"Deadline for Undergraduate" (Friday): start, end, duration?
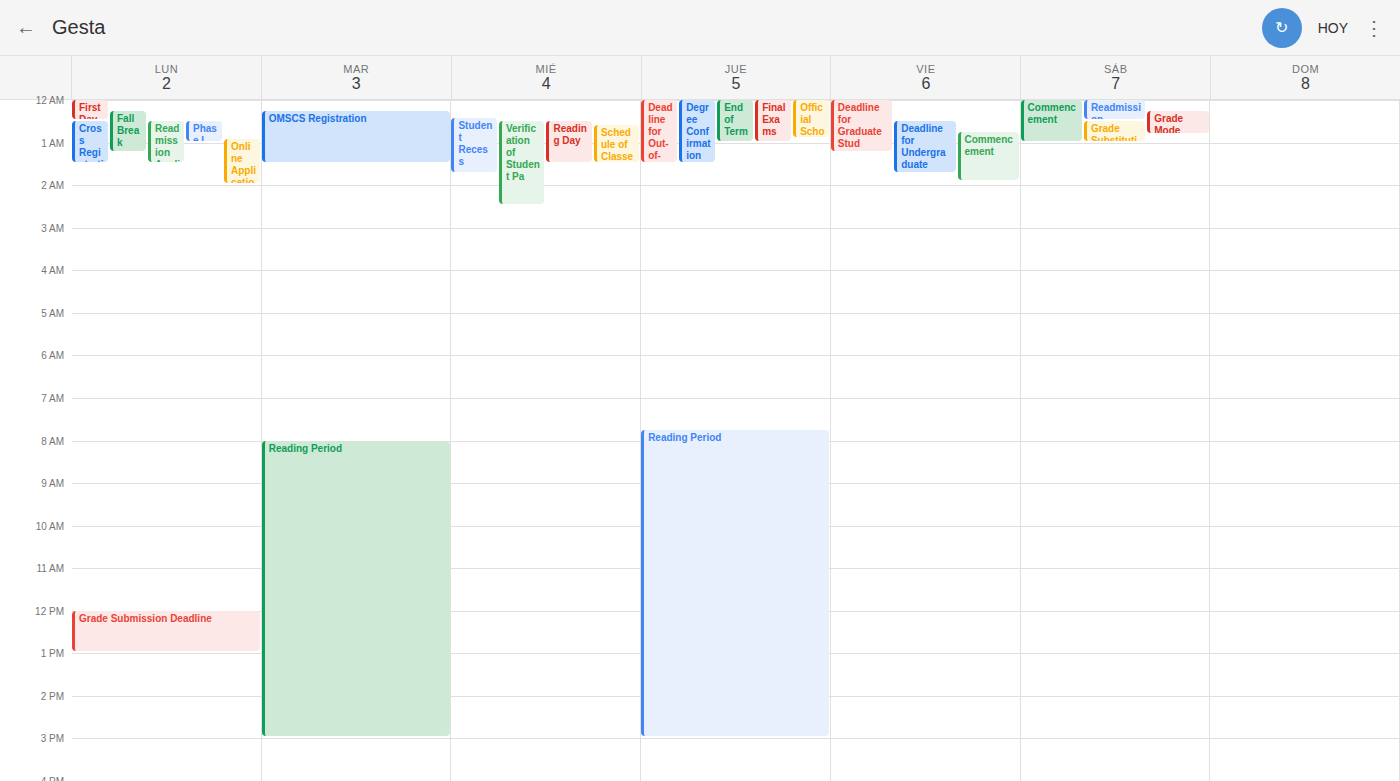
12:30 AM to 1:45 AM, 1 hour 15 minutes